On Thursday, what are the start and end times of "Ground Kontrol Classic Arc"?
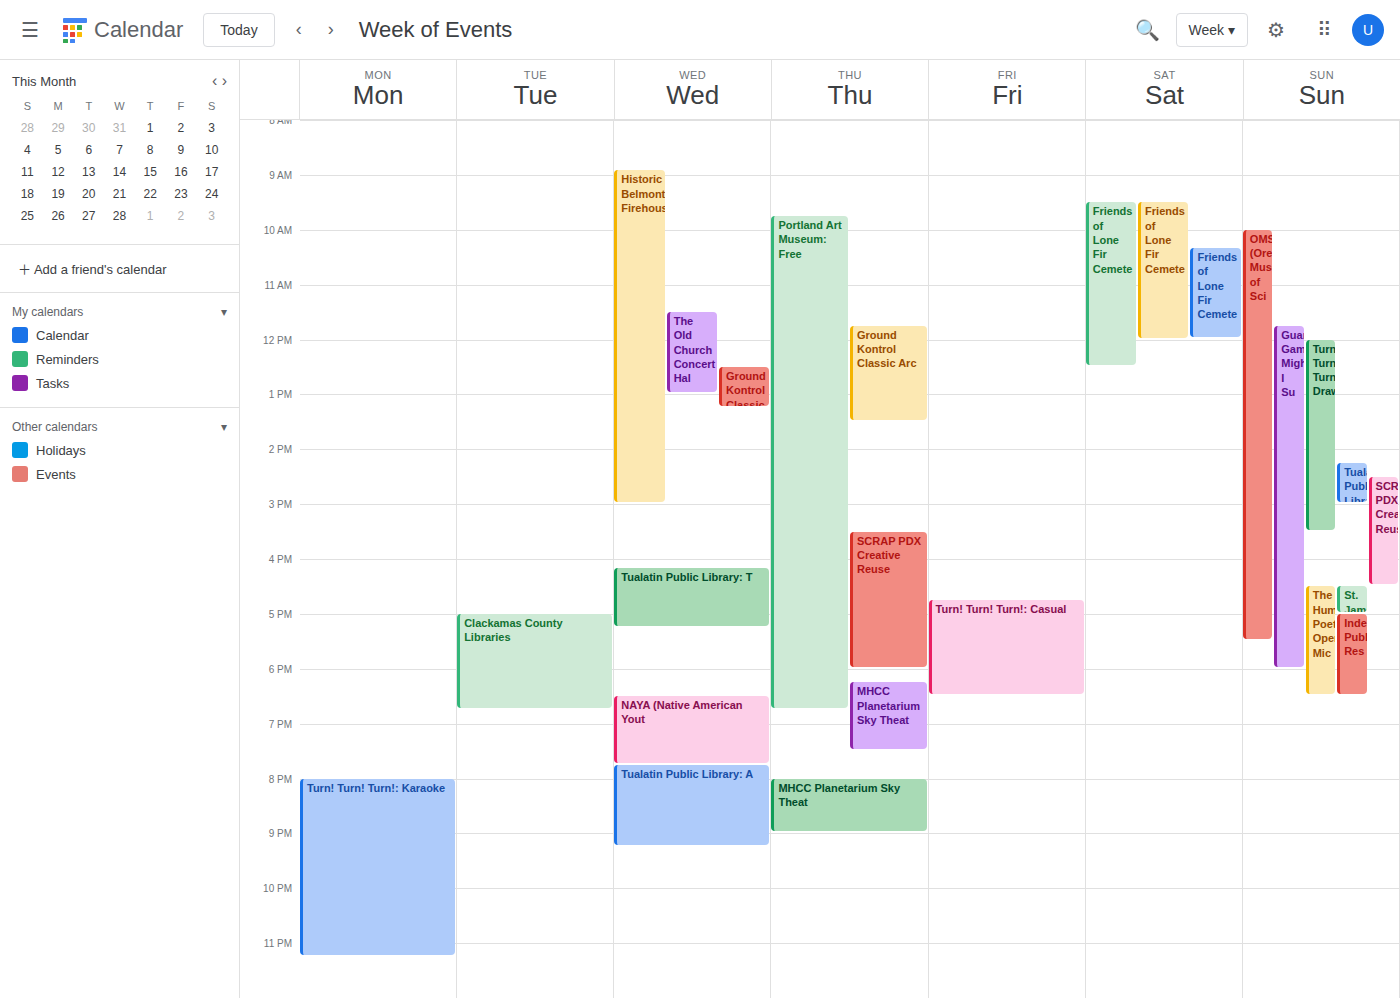
11:45 AM to 1:30 PM